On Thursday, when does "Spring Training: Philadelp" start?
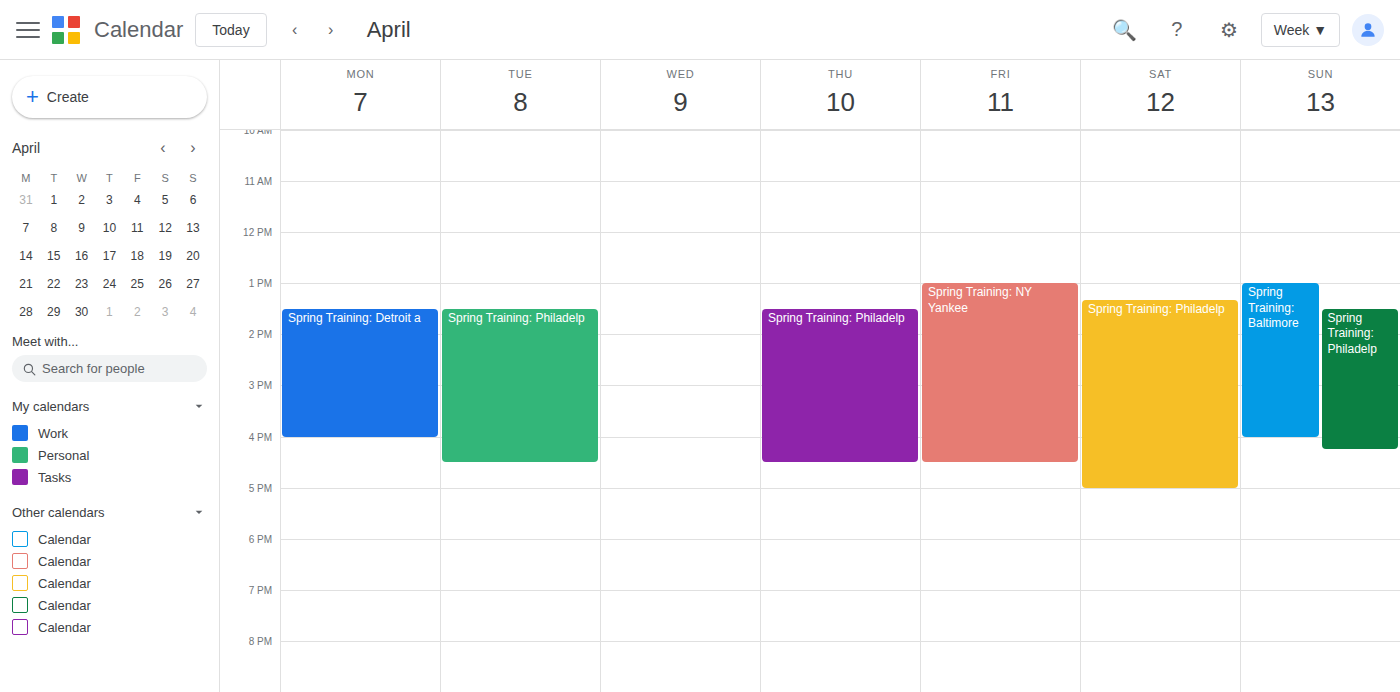
1:30 PM